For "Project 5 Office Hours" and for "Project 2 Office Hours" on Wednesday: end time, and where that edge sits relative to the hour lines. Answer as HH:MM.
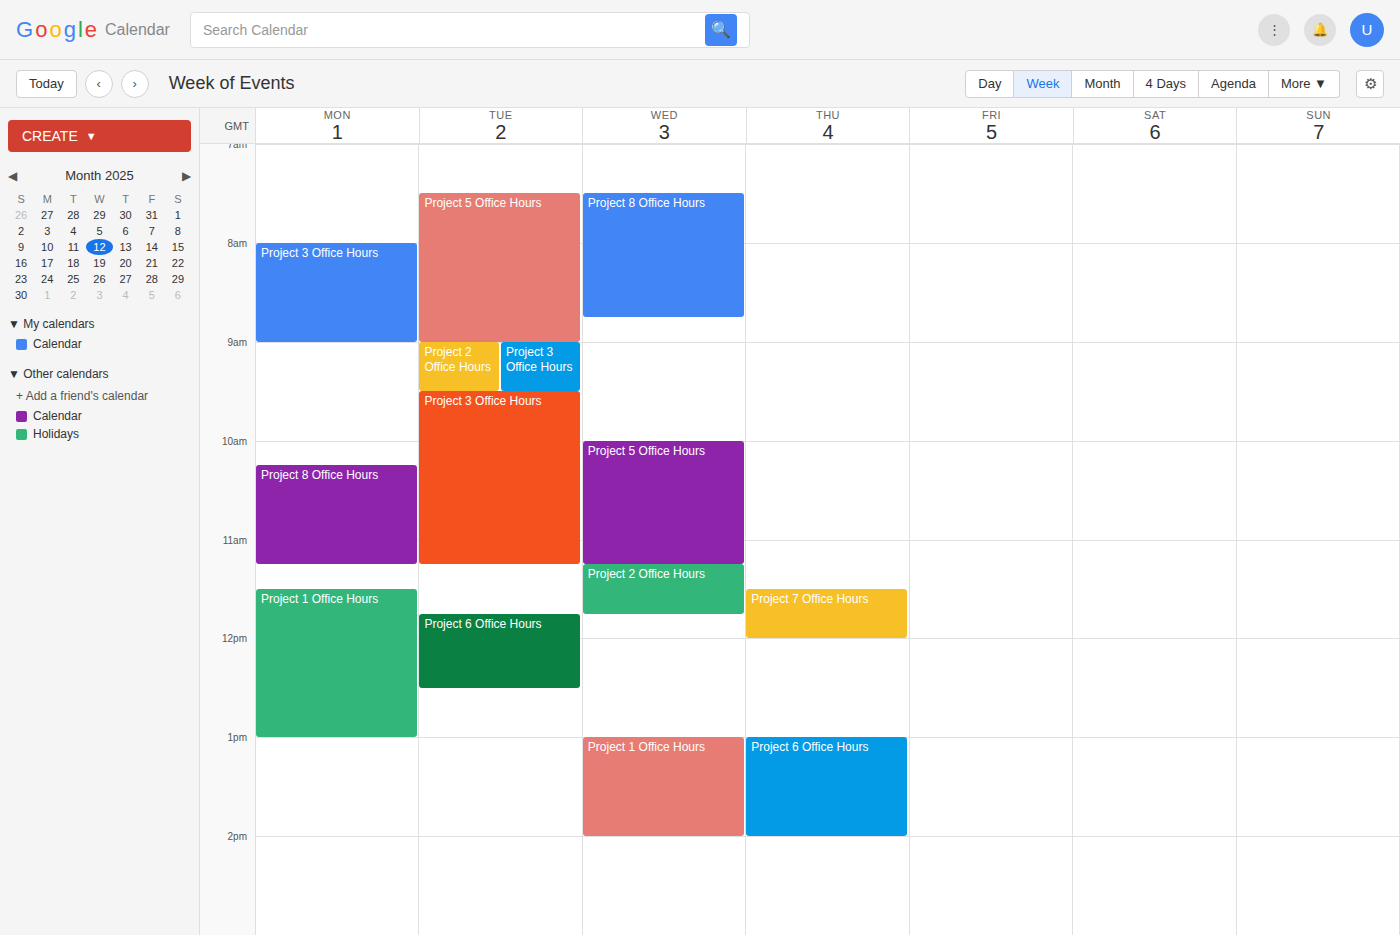
"Project 5 Office Hours": 11:15, neither: a quarter of the way from the 11:00 line to the 12:00 line. "Project 2 Office Hours": 11:45, neither: three quarters of the way from the 11:00 line to the 12:00 line.